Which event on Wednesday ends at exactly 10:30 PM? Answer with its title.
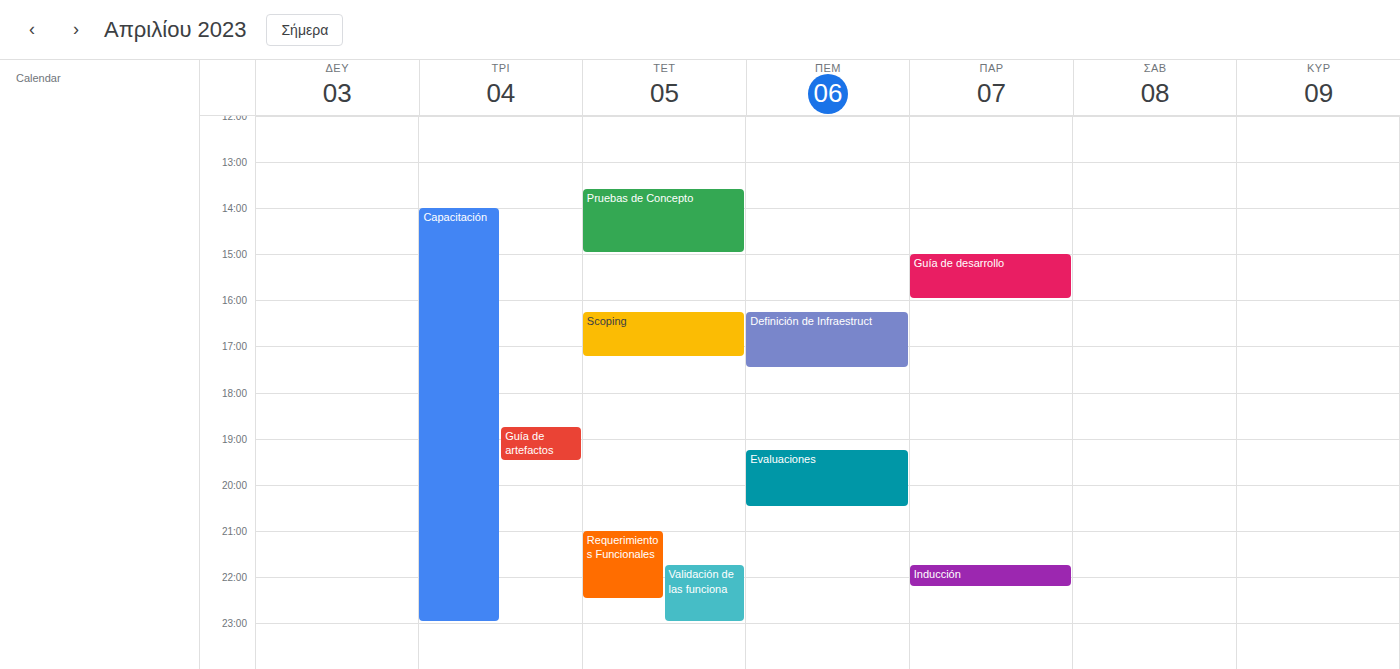
"Requerimientos Funcionales"